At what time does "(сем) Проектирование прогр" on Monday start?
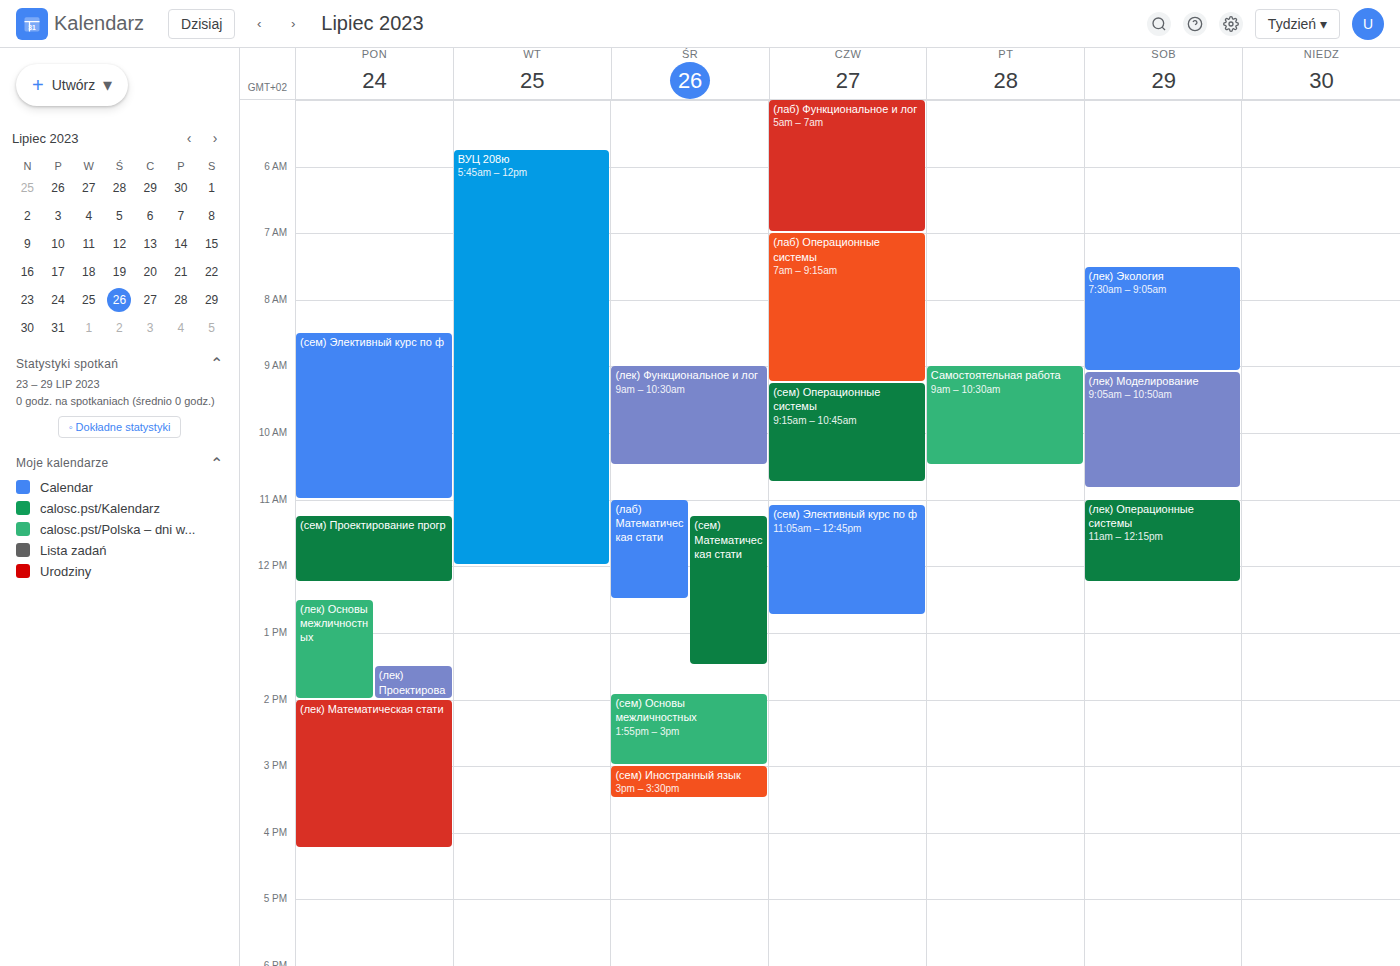
11:15 AM